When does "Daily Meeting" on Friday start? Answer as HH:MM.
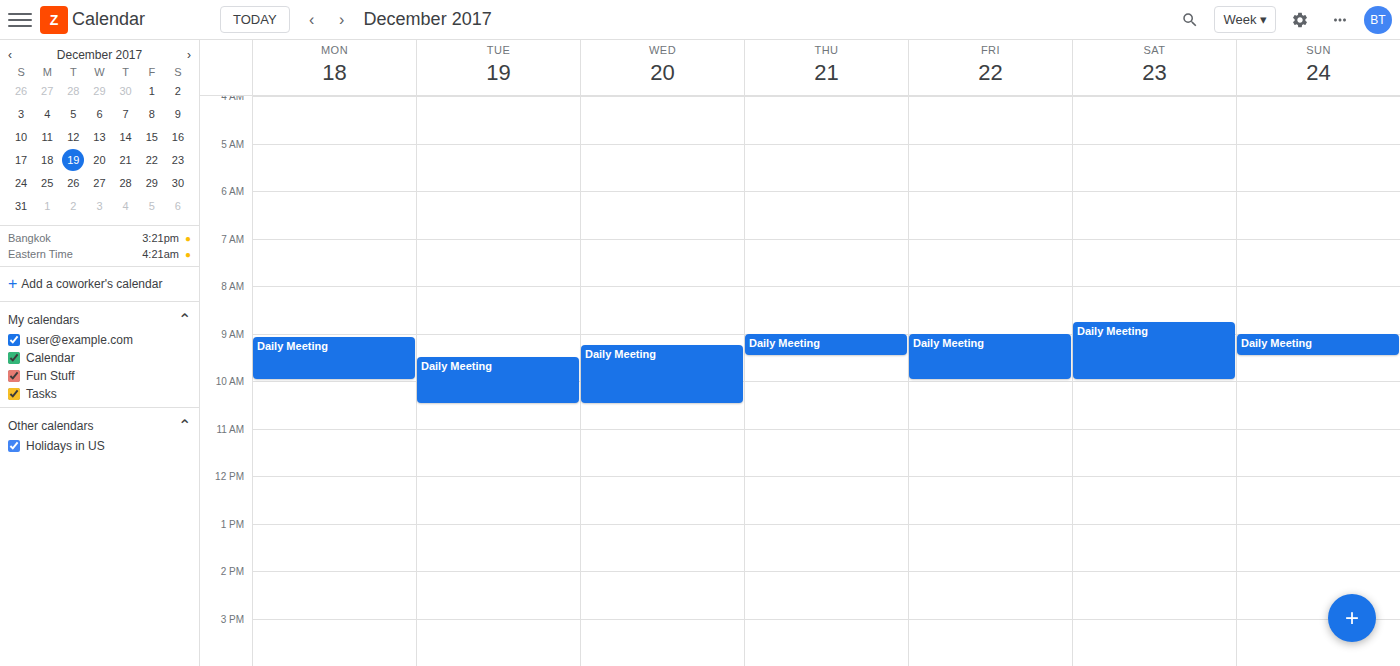
09:00